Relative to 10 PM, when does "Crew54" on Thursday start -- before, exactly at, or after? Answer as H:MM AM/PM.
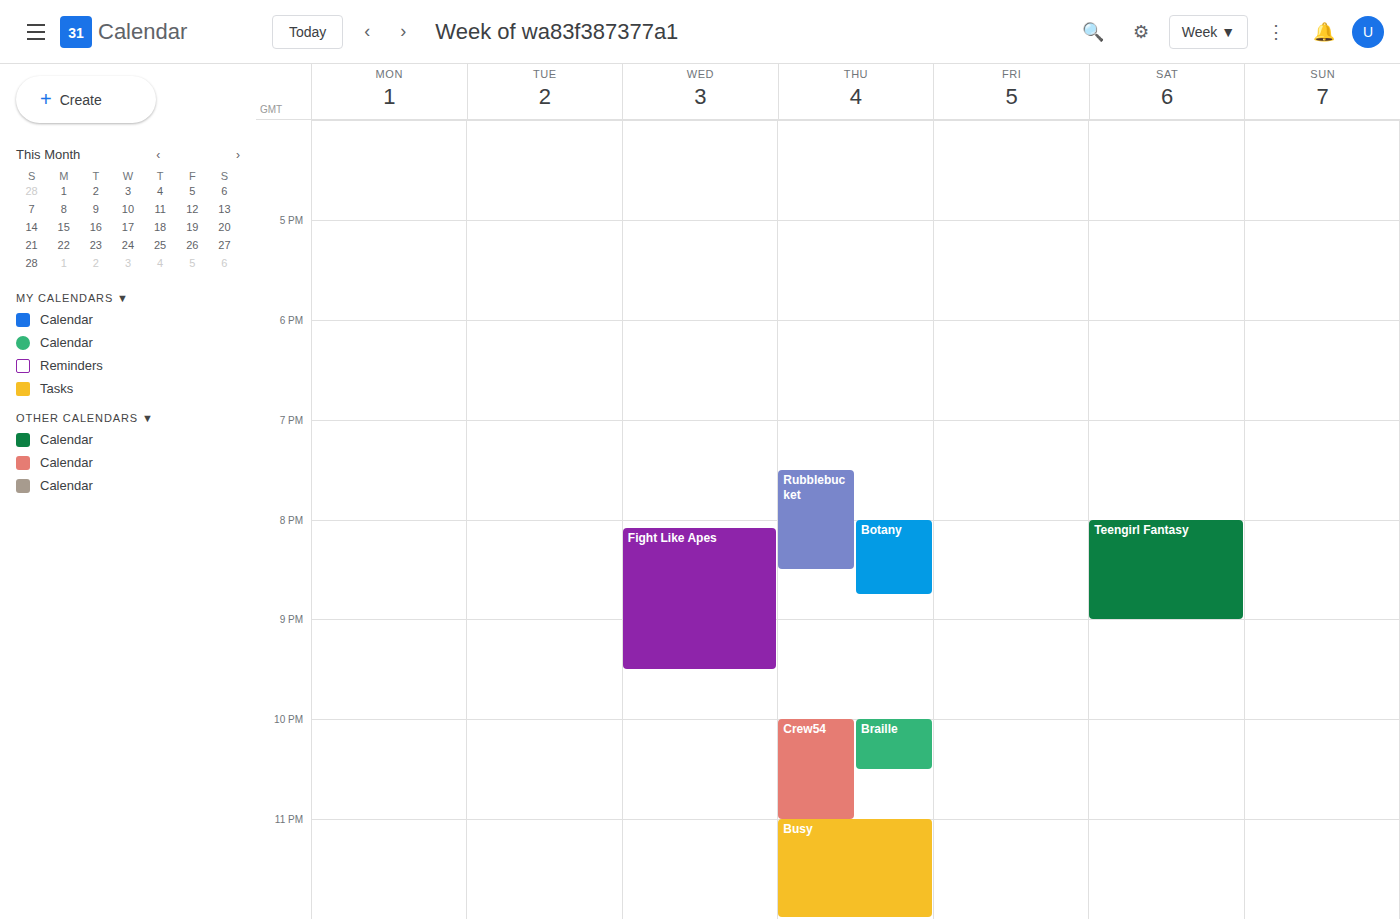
10:00 PM -- exactly at 10 PM, on the 10 PM line.